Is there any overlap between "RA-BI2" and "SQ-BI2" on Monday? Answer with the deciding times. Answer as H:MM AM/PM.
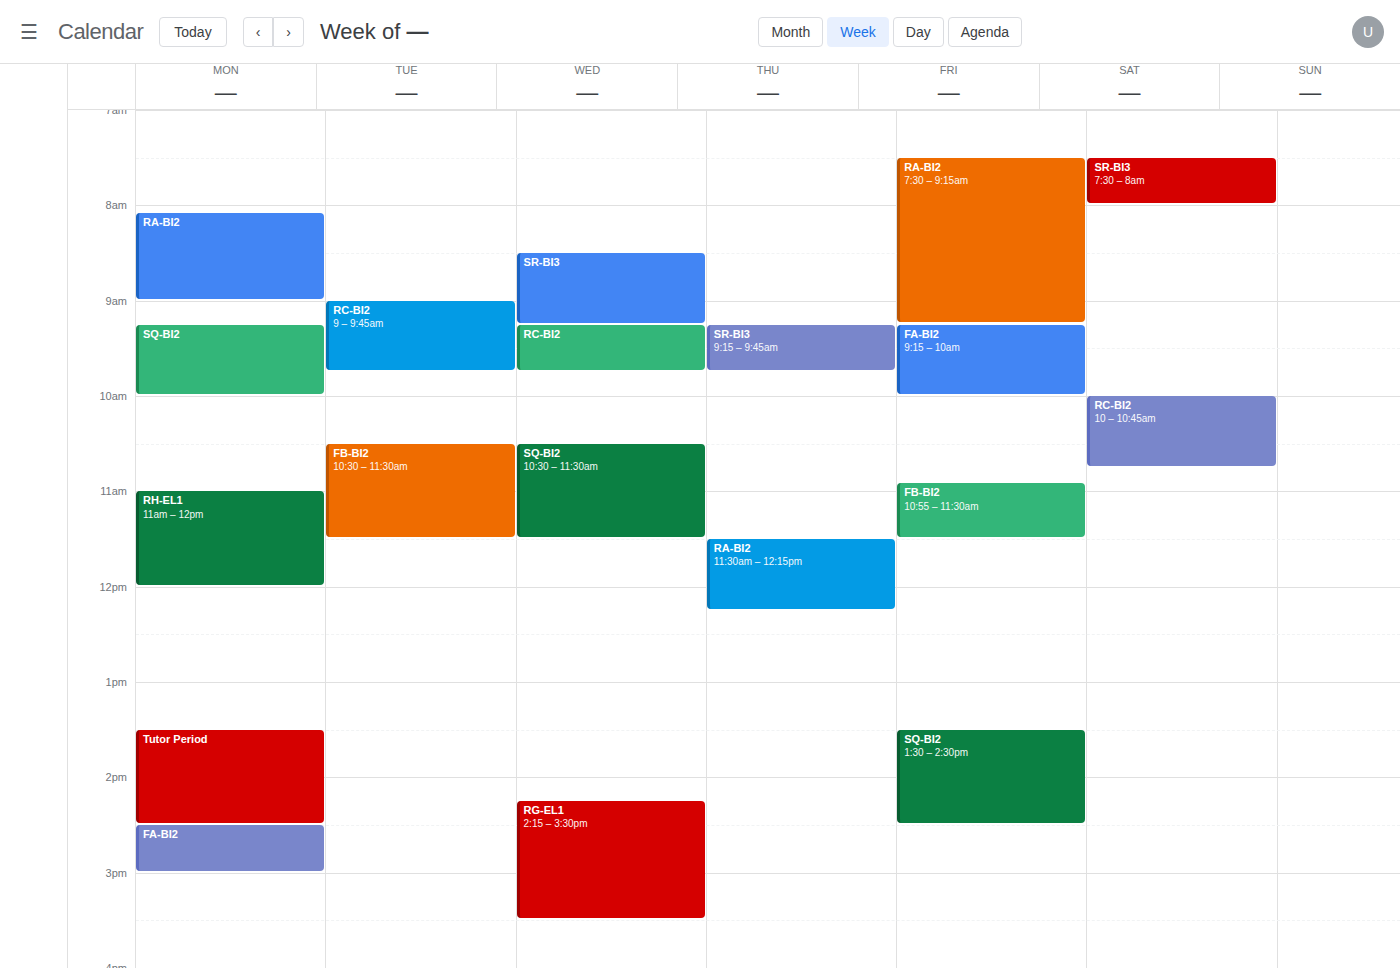
"RA-BI2" ends at 9:00 AM and "SQ-BI2" starts at 9:15 AM -- no overlap.